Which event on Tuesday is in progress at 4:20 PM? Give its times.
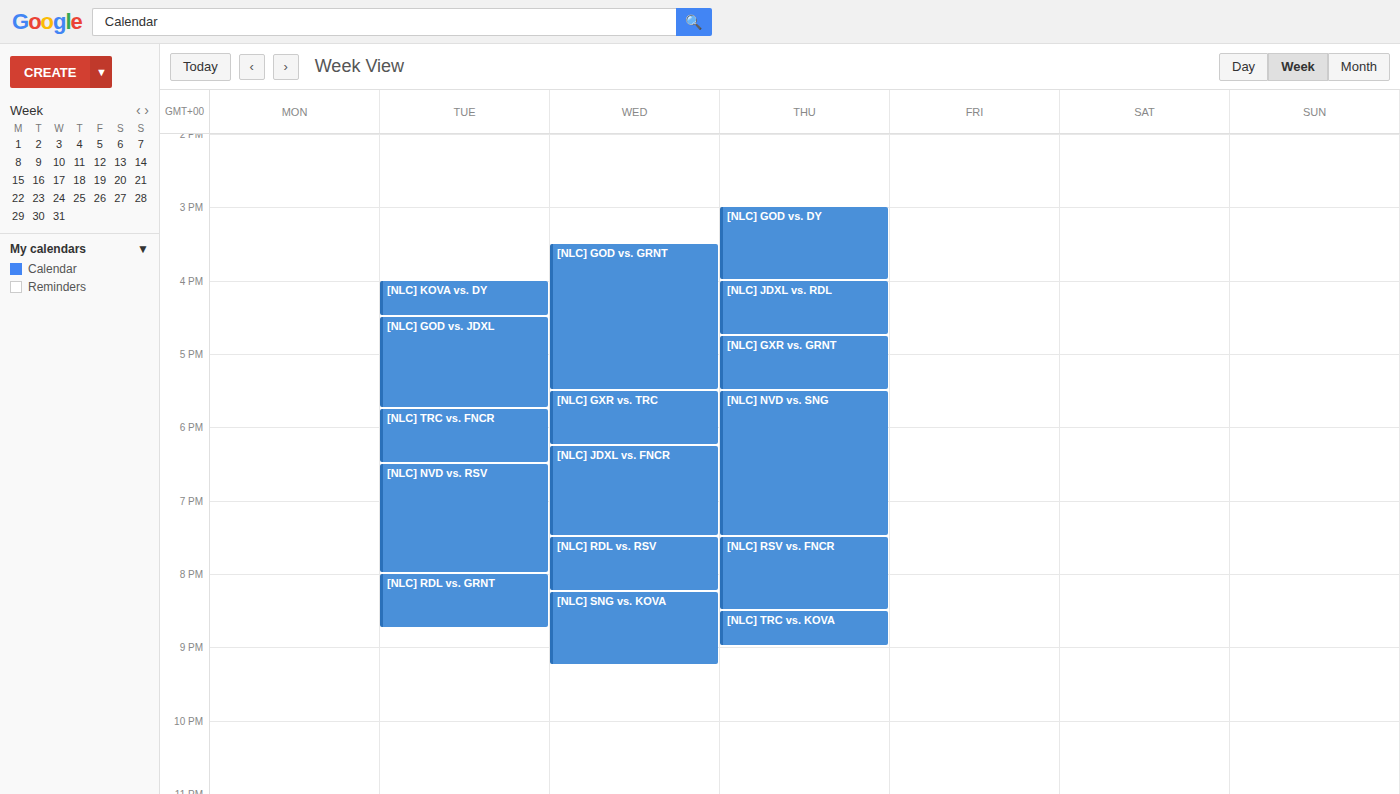
"[NLC] KOVA vs. DY", 4:00 PM to 4:30 PM